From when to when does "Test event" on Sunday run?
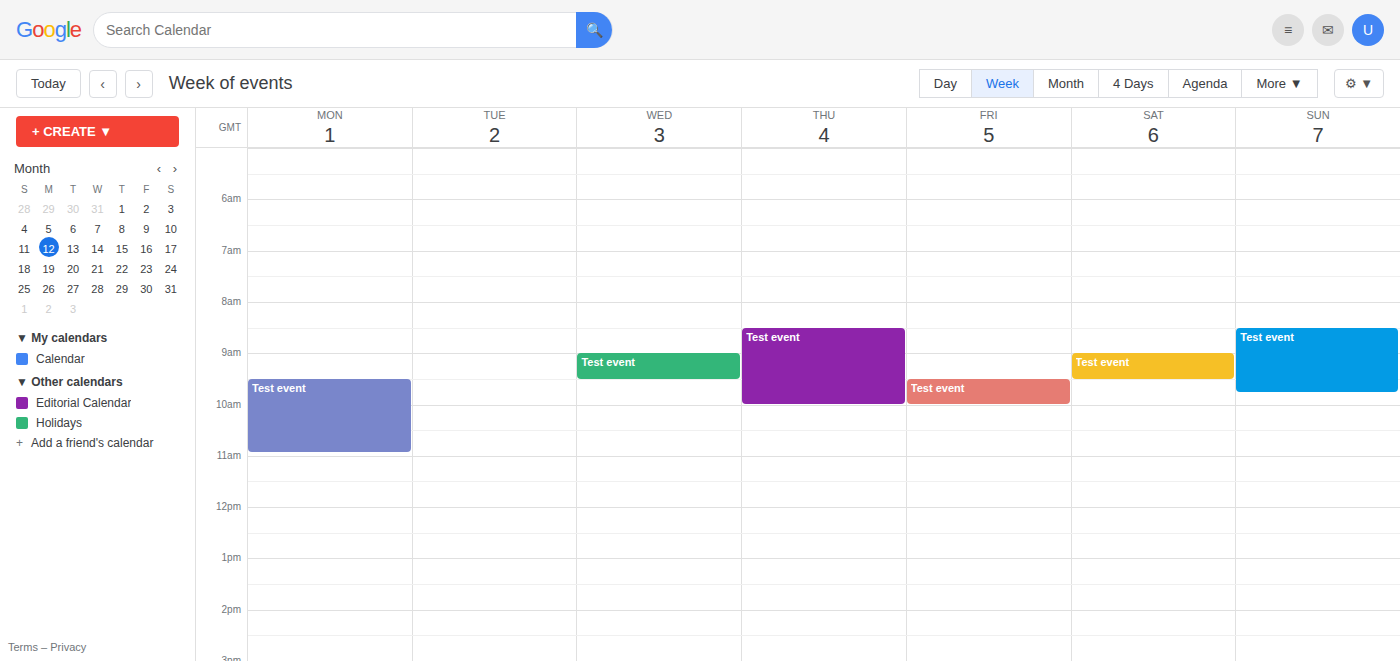
8:30 AM to 9:45 AM